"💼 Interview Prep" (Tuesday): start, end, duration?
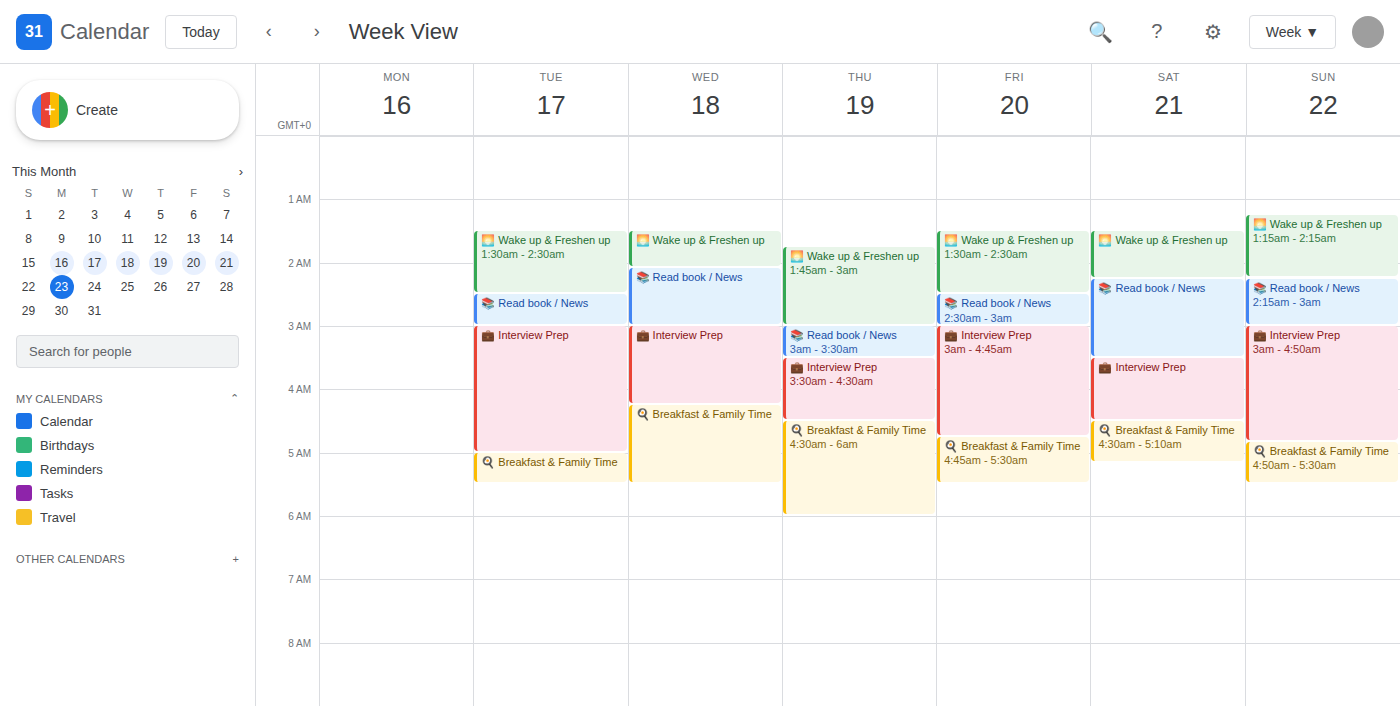
3:00 AM to 5:00 AM, 2 hours